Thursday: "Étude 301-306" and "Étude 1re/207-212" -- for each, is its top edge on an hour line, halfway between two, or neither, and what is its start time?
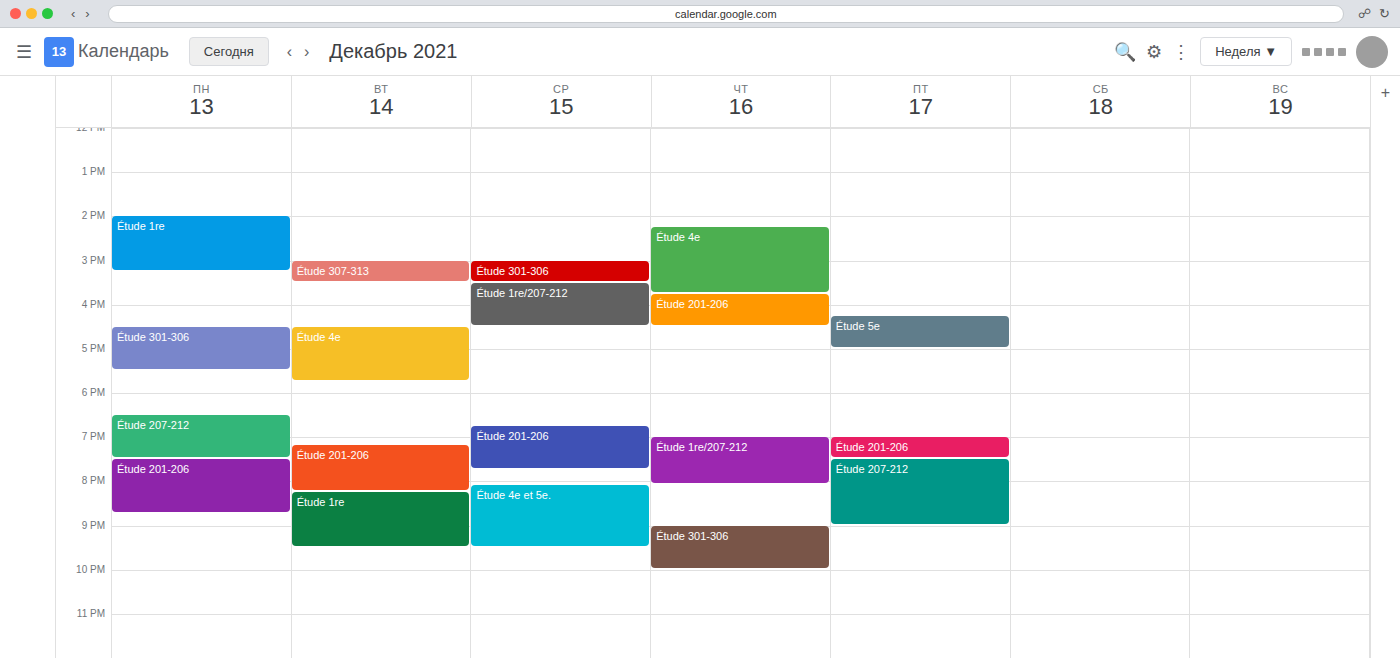
"Étude 301-306": 9:00 PM, exactly on the 9 PM line. "Étude 1re/207-212": 7:00 PM, exactly on the 7 PM line.